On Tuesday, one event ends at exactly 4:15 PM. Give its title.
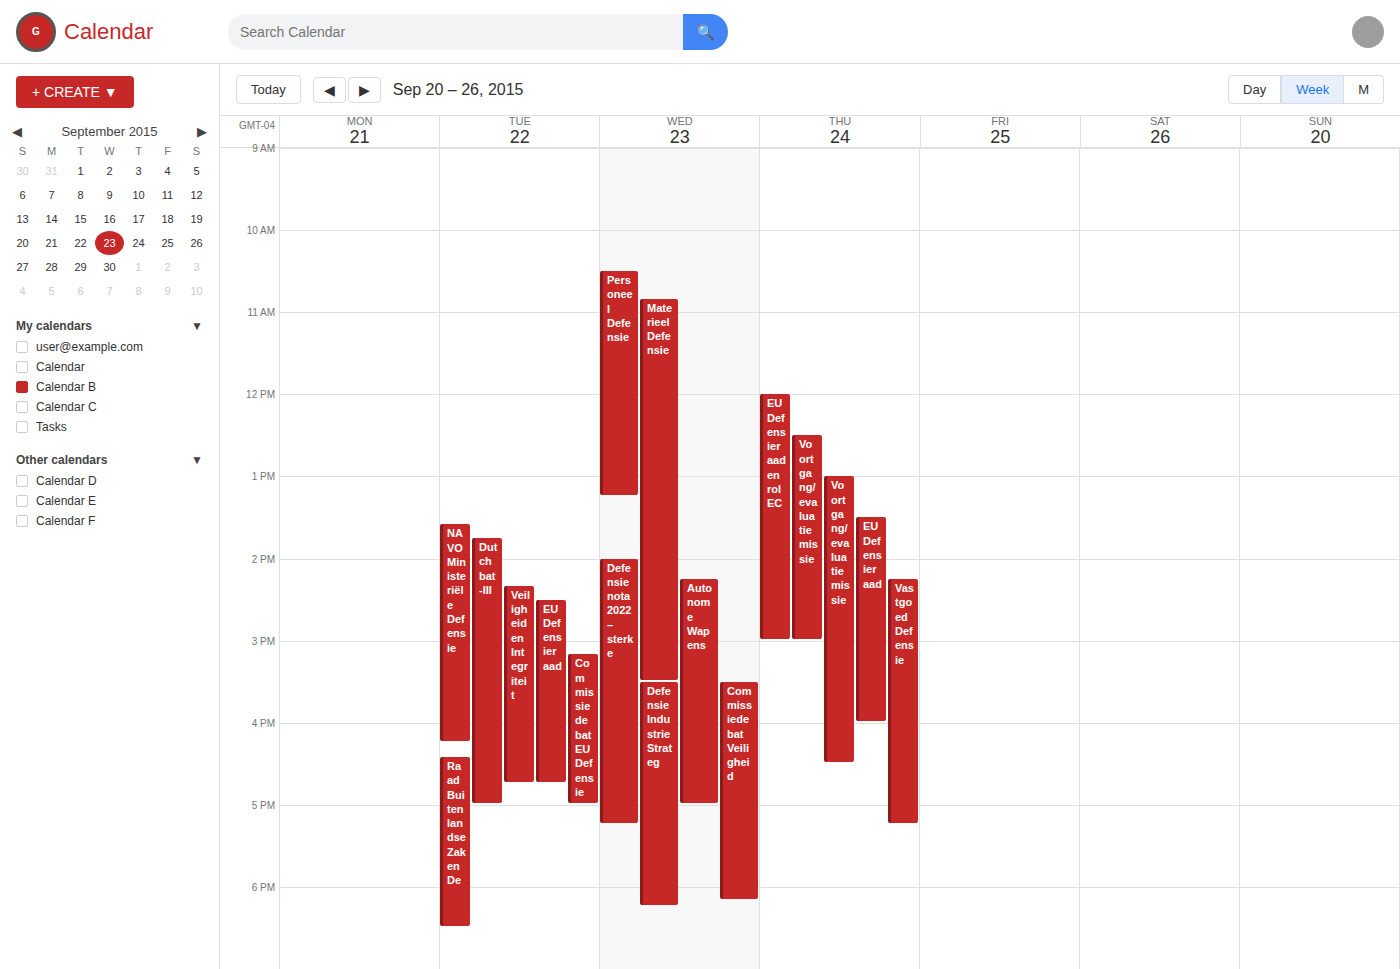
"NAVO Ministeriële Defensie"